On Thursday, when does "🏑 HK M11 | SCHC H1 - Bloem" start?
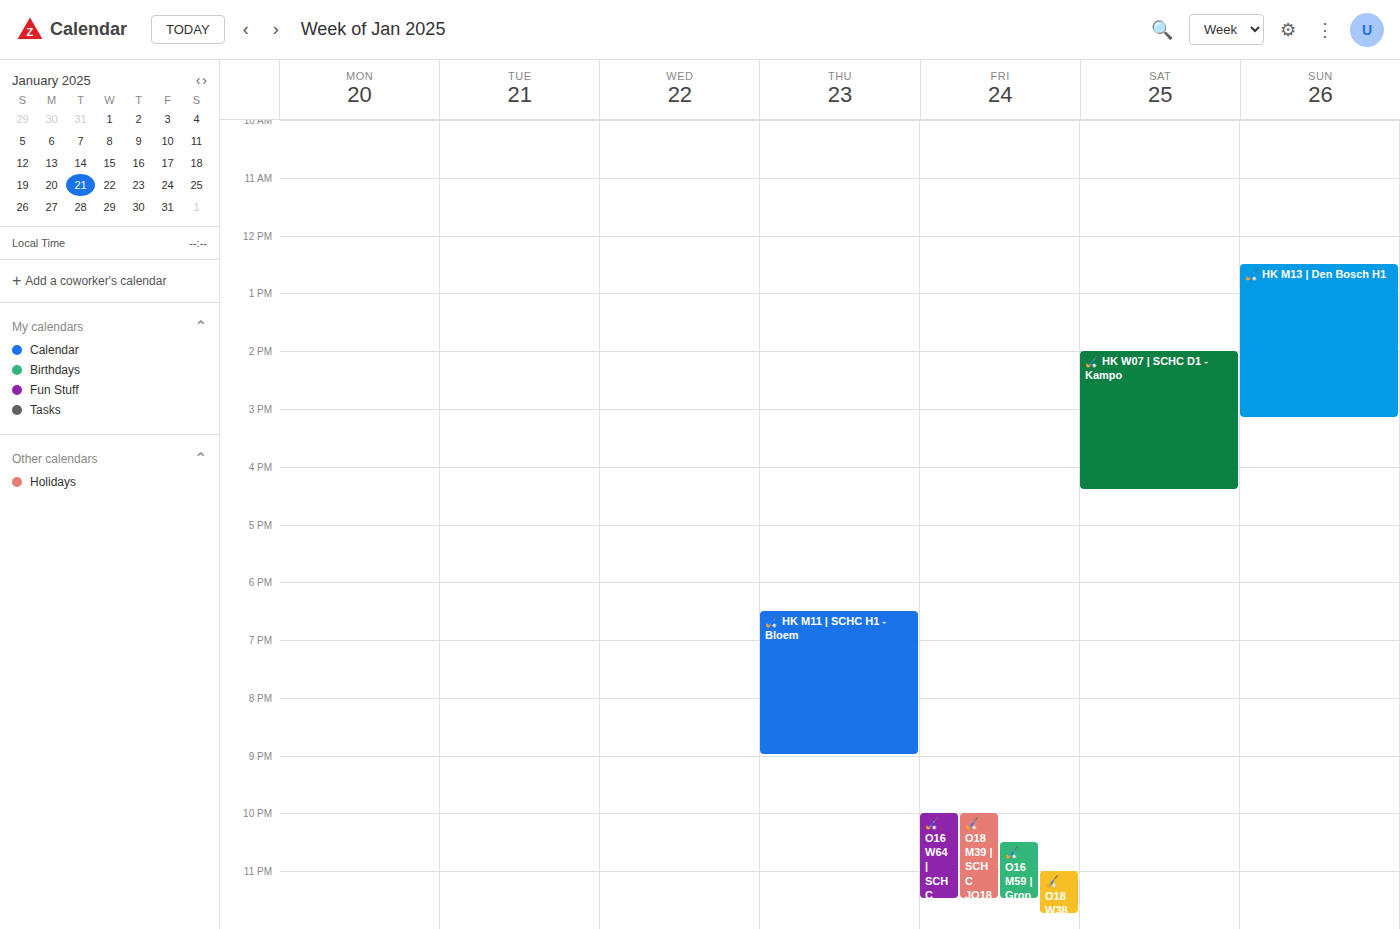
6:30 PM